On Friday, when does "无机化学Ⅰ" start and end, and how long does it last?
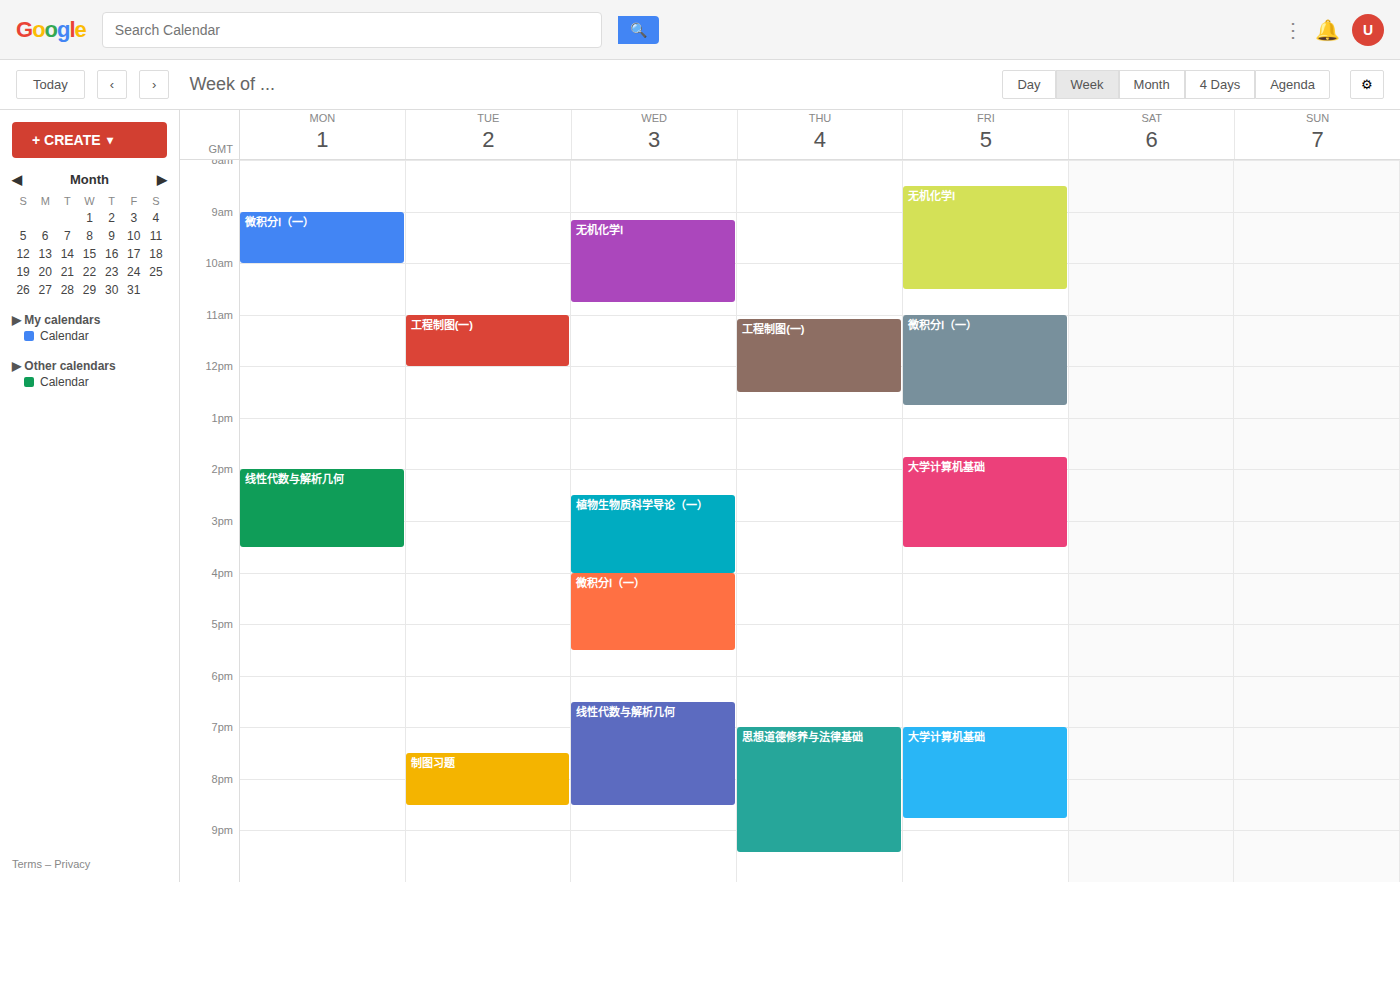
8:30 AM to 10:30 AM, 2 hours